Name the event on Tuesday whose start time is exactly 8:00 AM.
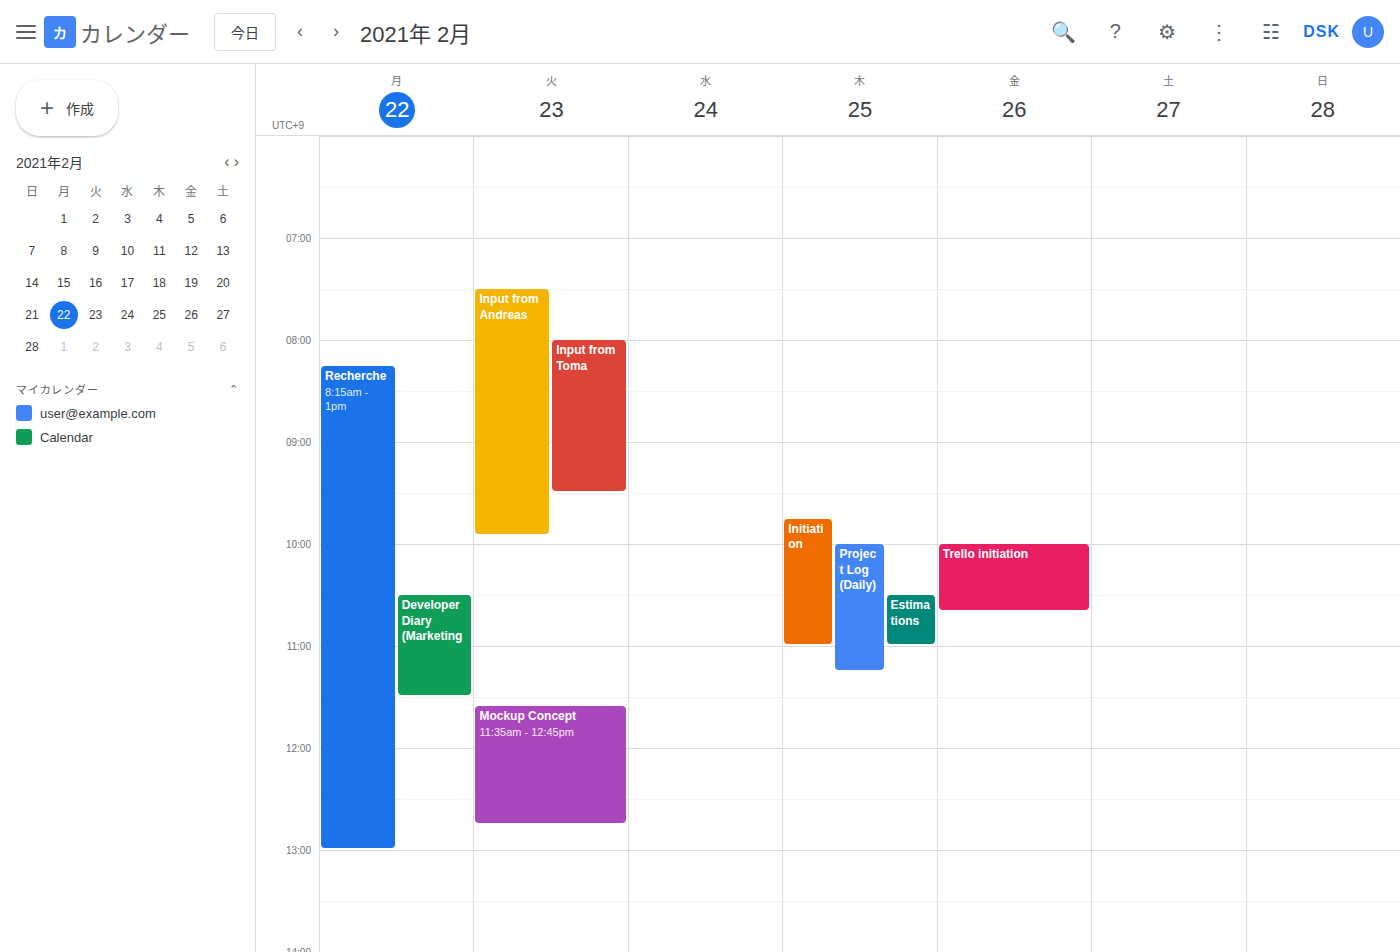
"Input from Toma"